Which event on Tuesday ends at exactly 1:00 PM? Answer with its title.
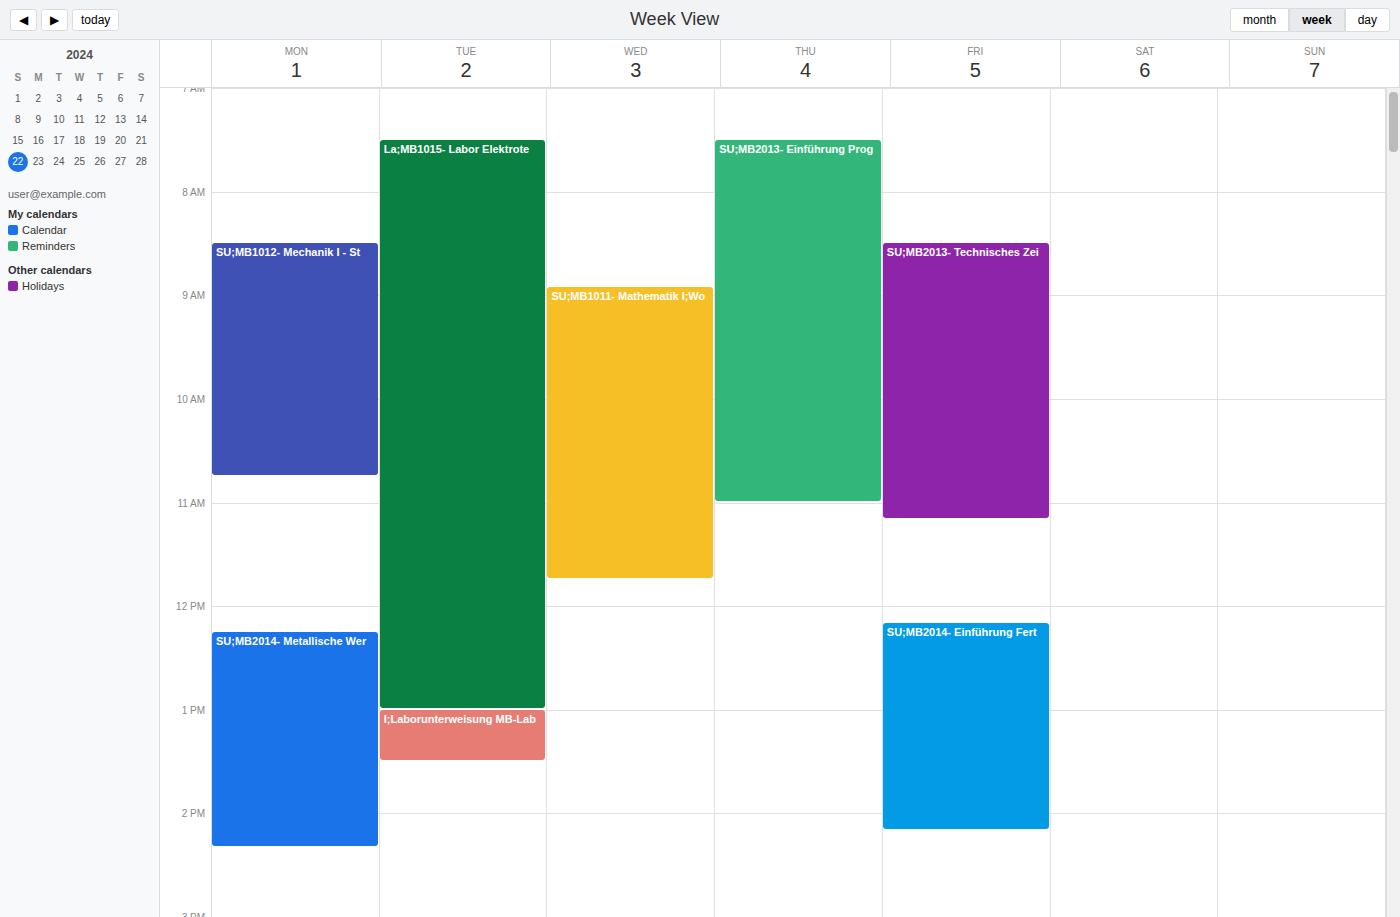
"La;MB1015- Labor Elektrote"